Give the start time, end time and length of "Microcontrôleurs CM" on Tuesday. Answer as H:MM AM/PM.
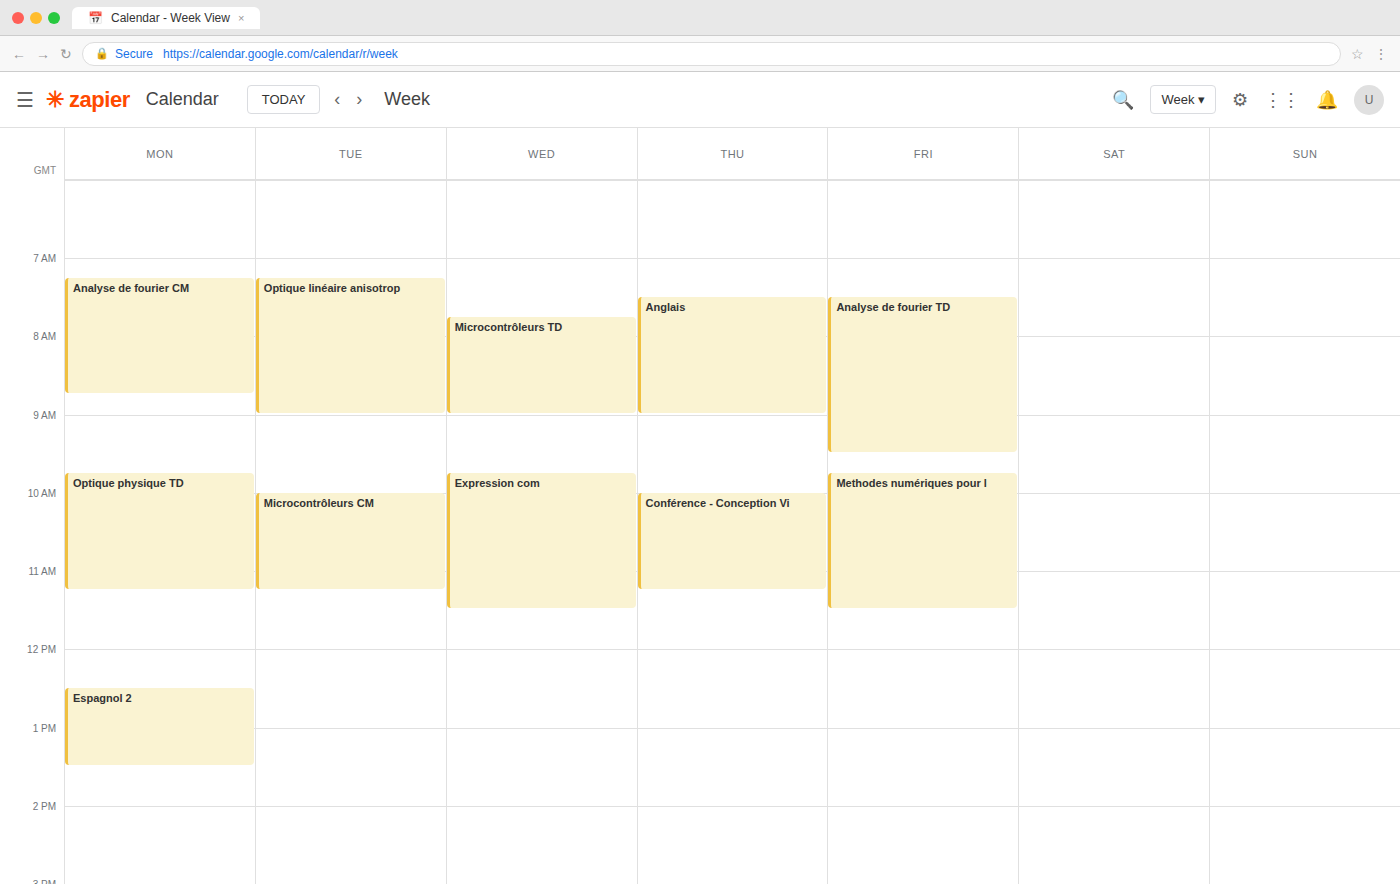
10:00 AM to 11:15 AM, 1 hour 15 minutes